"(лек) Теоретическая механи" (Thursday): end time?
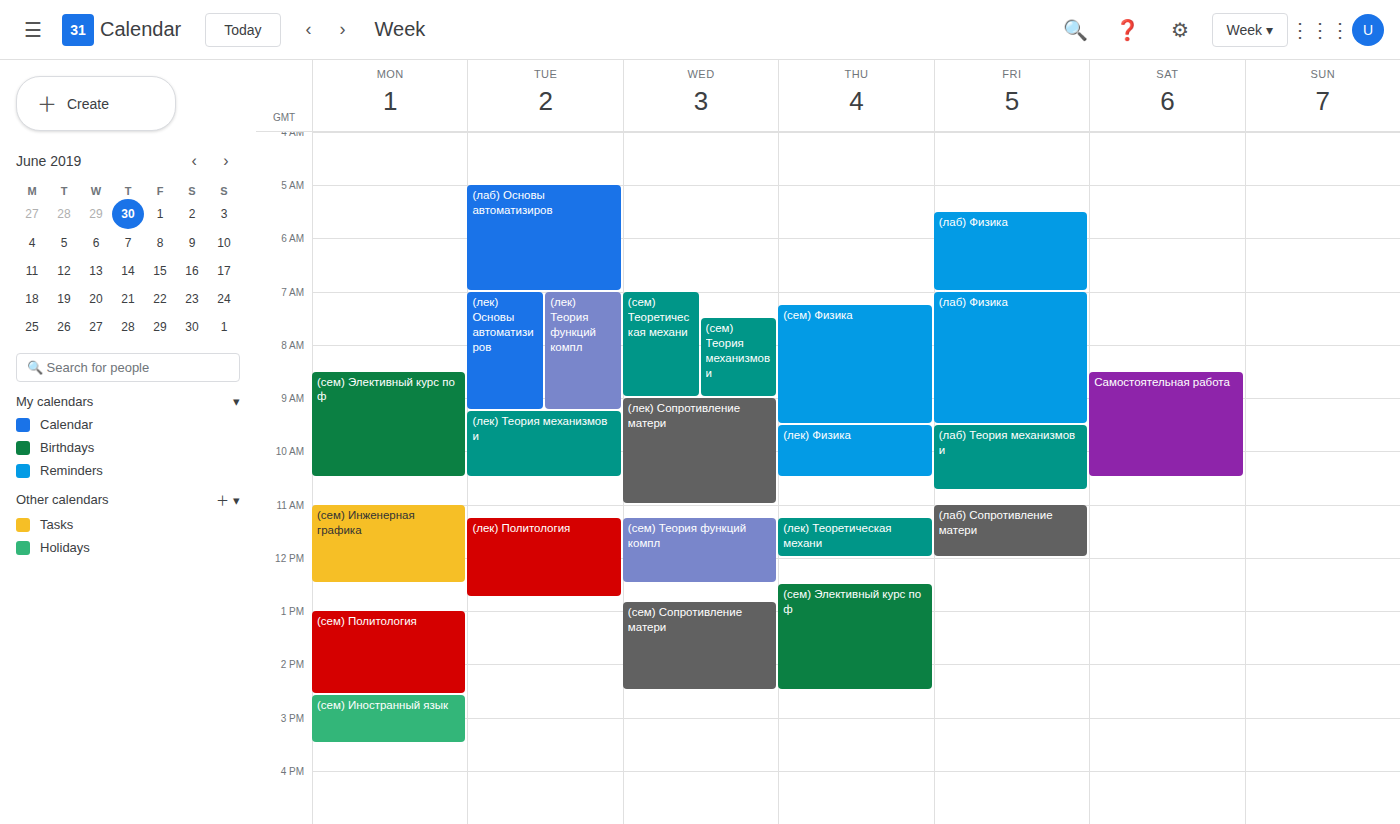
12:00 PM